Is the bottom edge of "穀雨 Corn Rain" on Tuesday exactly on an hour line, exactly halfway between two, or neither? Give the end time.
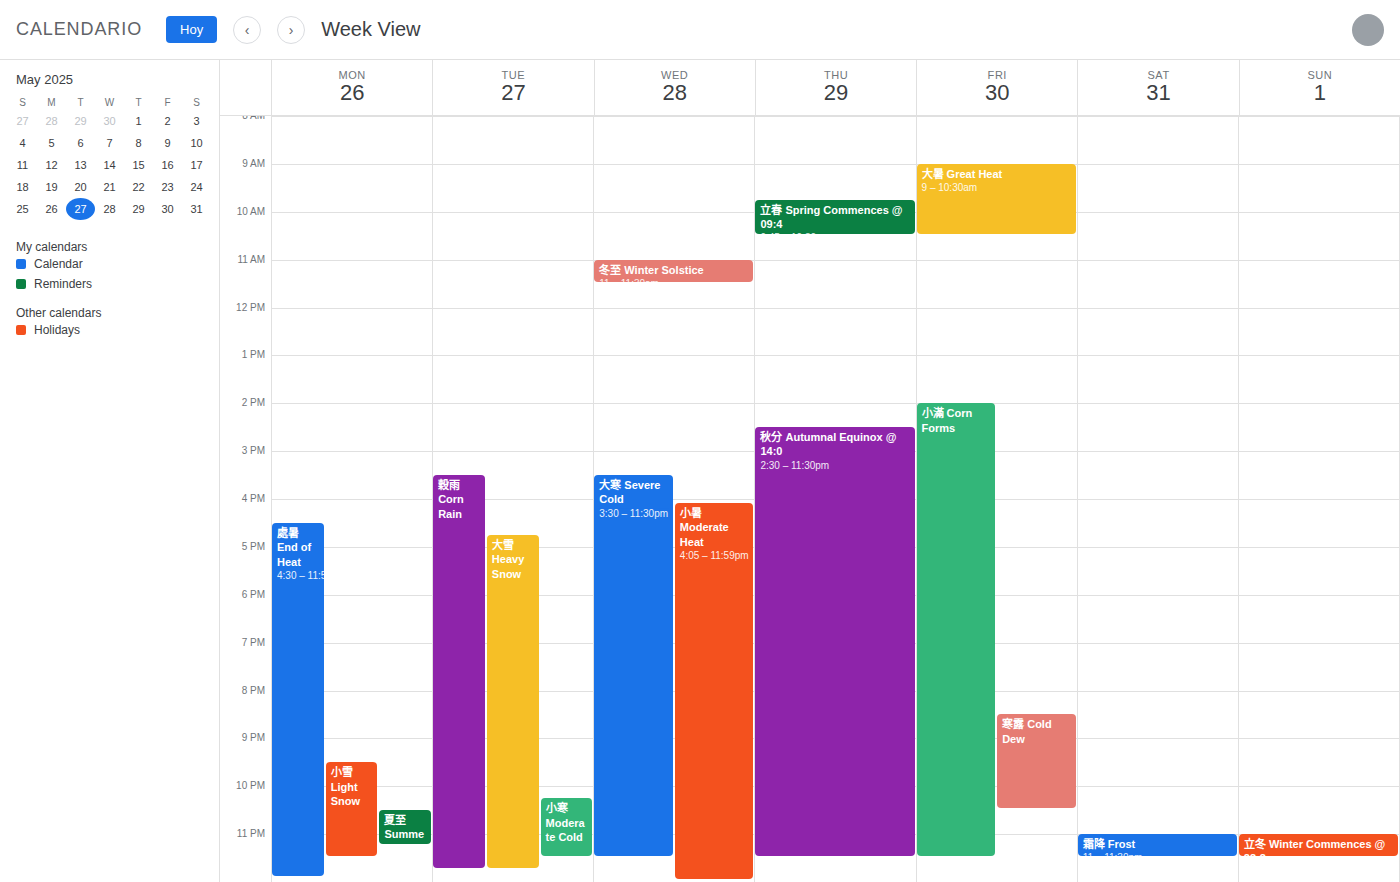
11:45 PM -- neither: three quarters of the way from the 11 PM line to the 12 AM line.